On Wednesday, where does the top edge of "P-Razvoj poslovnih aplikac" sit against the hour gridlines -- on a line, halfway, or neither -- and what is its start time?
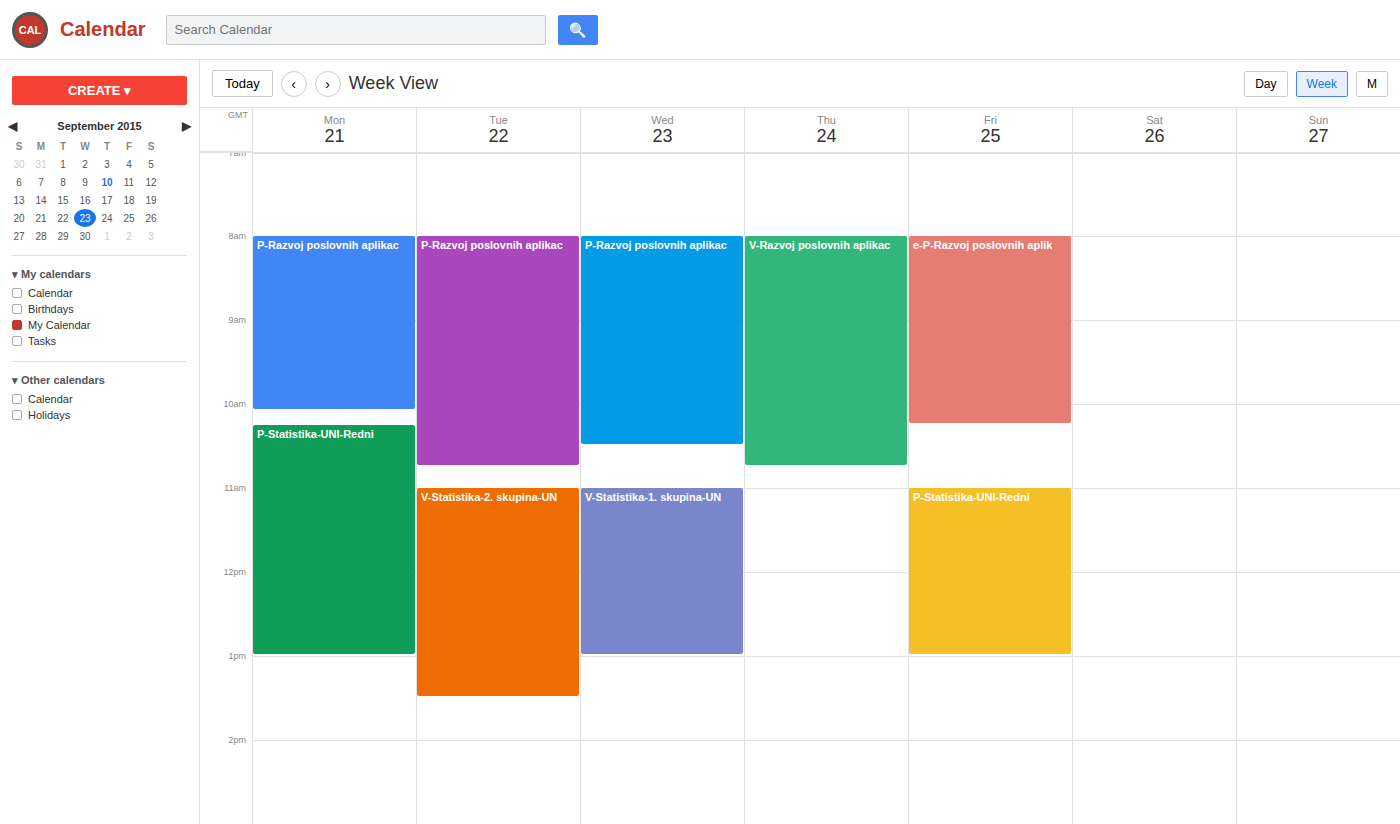
08:00 -- exactly on the 08:00 line.